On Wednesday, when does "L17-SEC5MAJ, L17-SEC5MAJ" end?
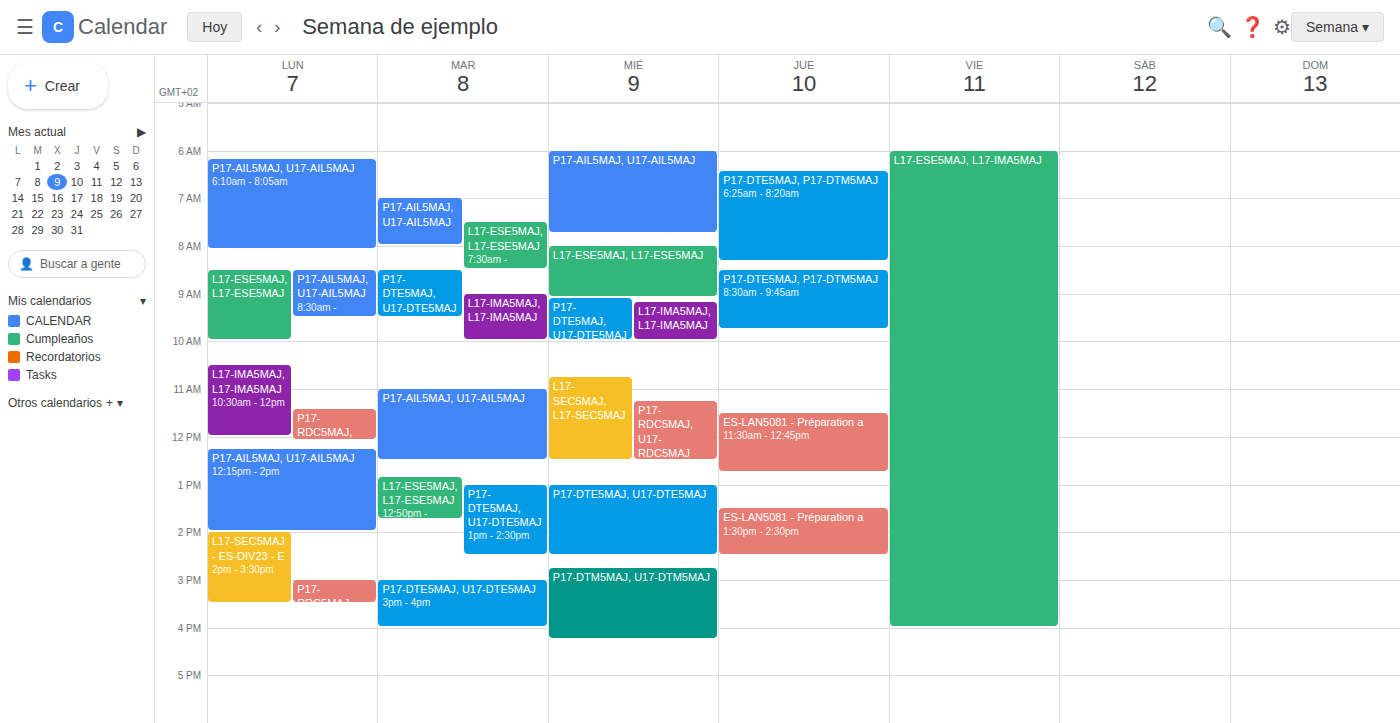
12:30 PM